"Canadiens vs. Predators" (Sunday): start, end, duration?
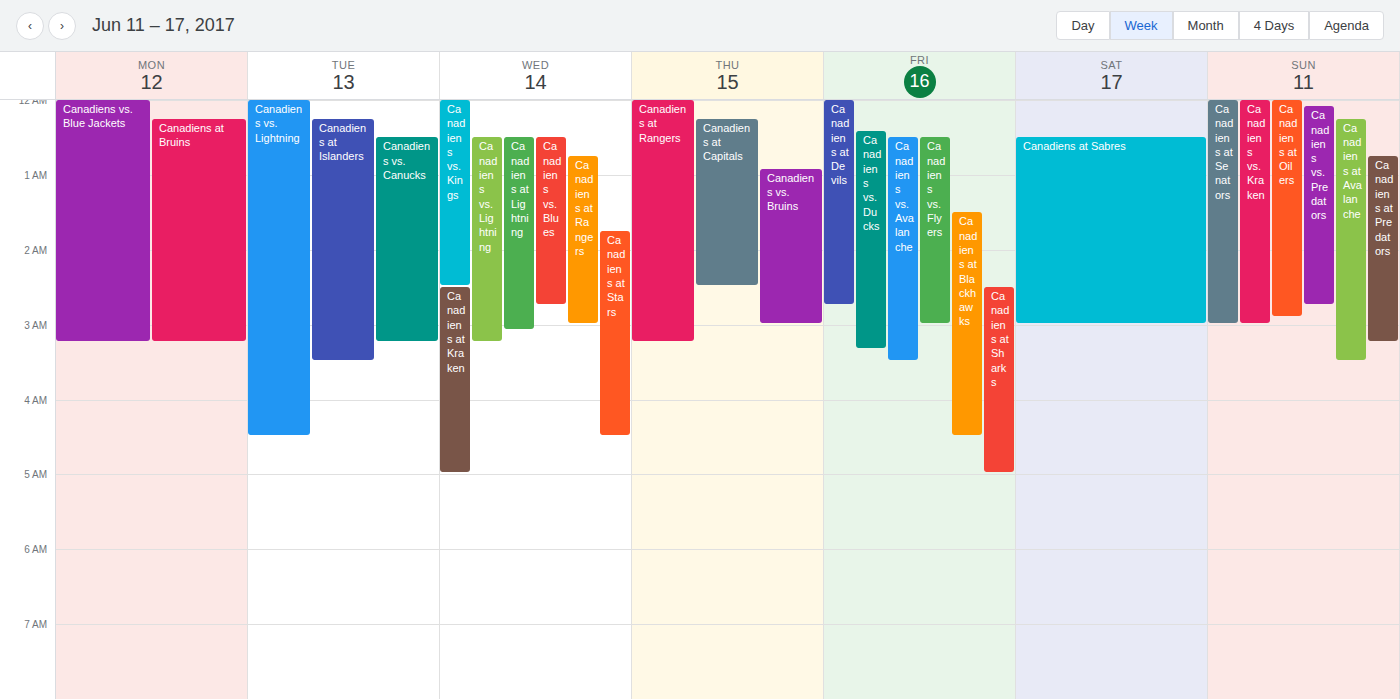
12:05 AM to 2:45 AM, 2 hours 40 minutes